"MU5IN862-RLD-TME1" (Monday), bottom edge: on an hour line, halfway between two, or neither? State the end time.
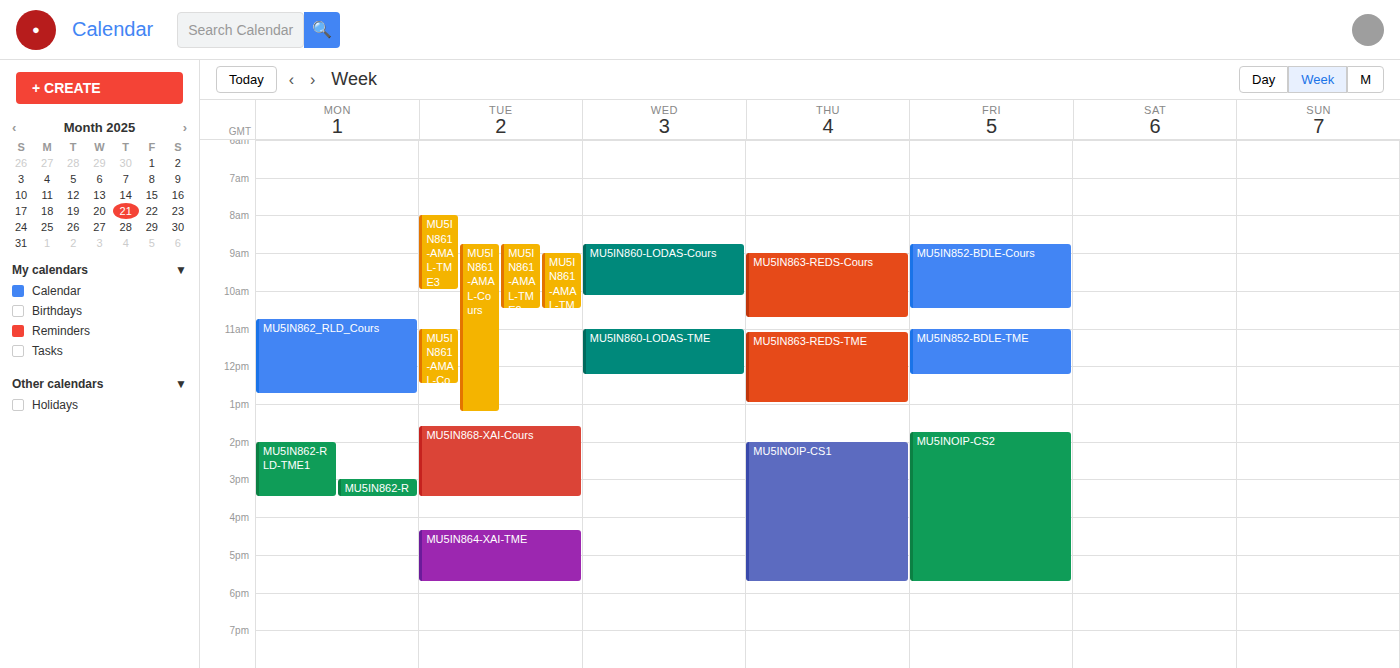
3:30 PM -- halfway between the 3 PM and 4 PM lines.